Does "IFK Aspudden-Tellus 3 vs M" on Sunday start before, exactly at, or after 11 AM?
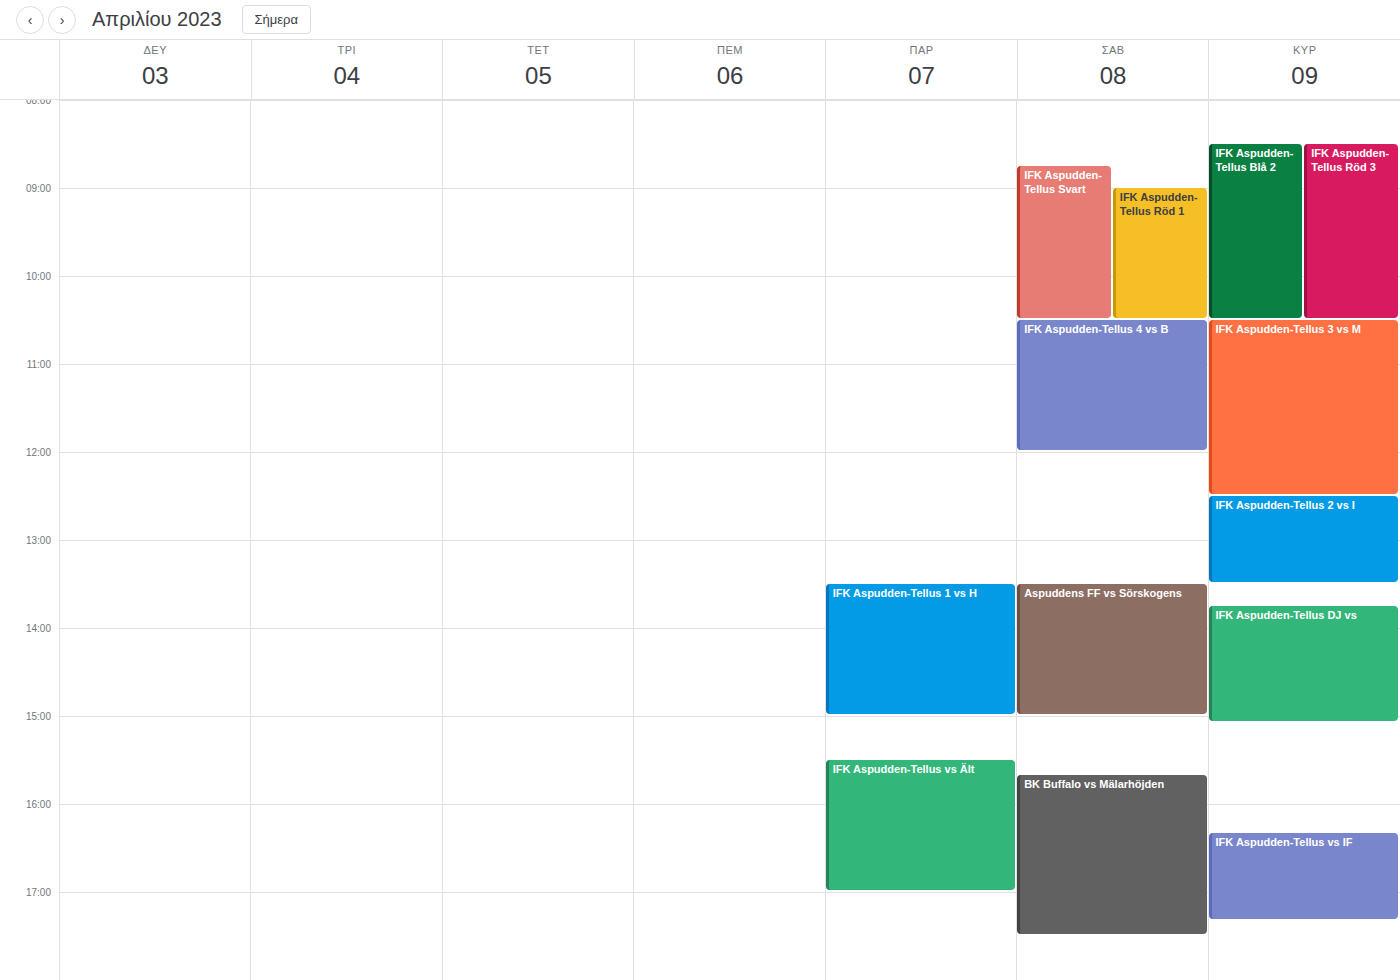
10:30 AM -- before 11 AM, 30 minutes above the 11 AM line.